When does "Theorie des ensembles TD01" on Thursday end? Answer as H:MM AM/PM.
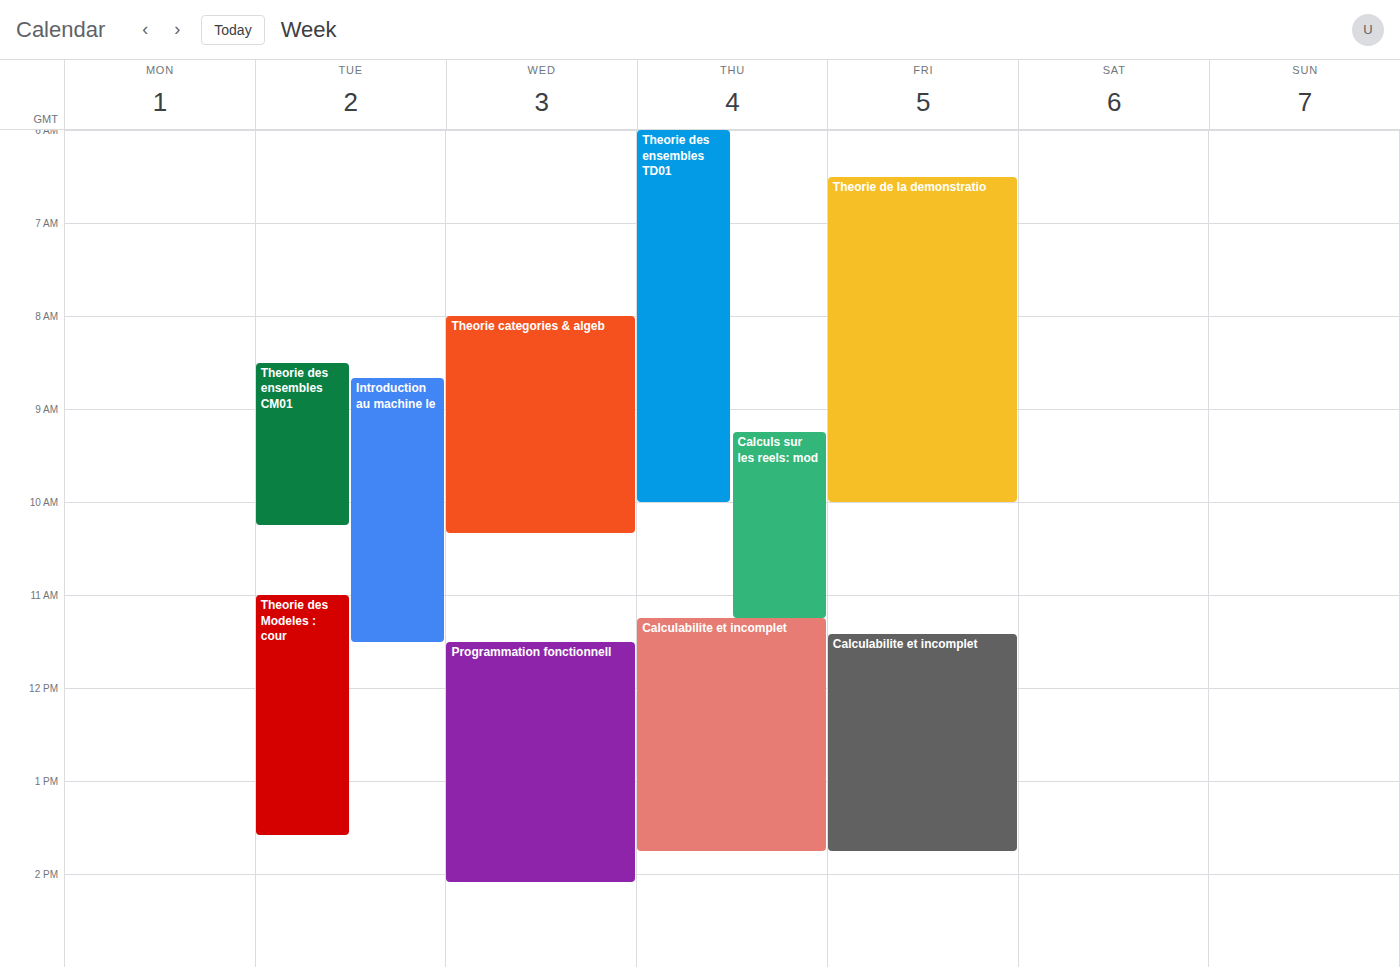
10:00 AM